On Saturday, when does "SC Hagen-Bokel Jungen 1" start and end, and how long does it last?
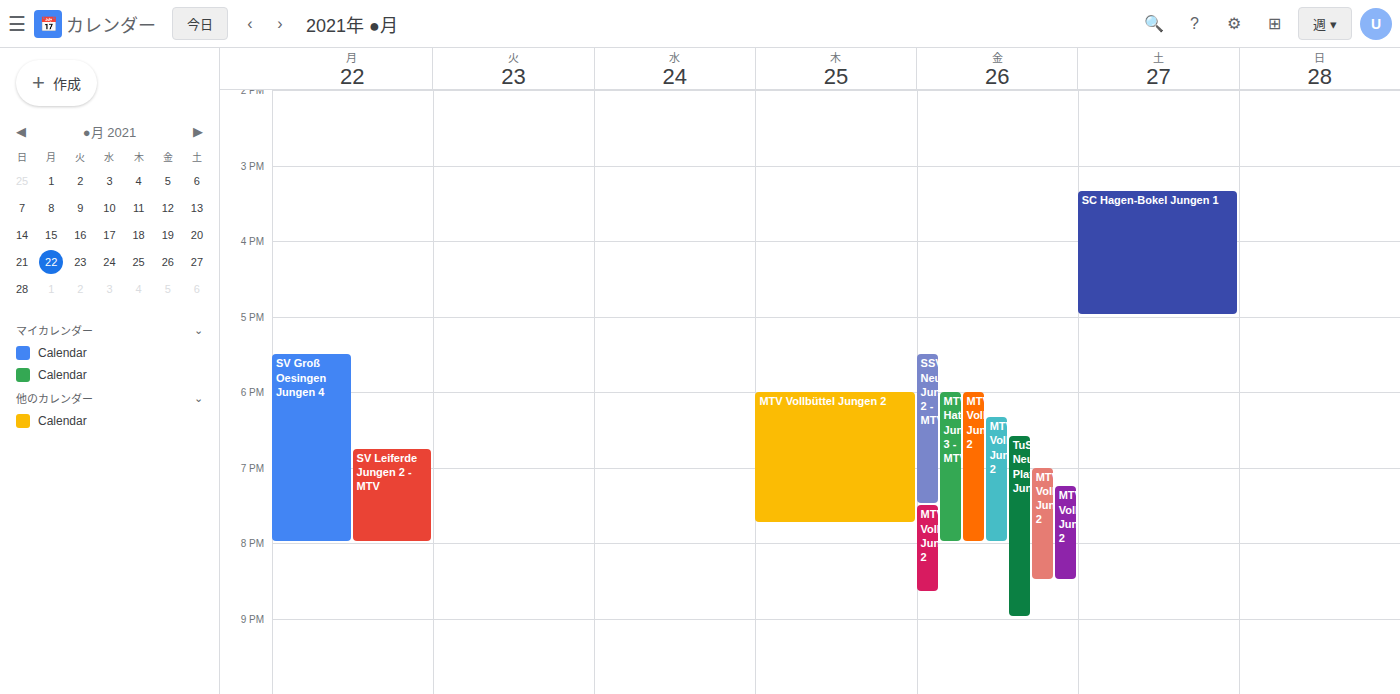
3:20 PM to 5:00 PM, 1 hour 40 minutes